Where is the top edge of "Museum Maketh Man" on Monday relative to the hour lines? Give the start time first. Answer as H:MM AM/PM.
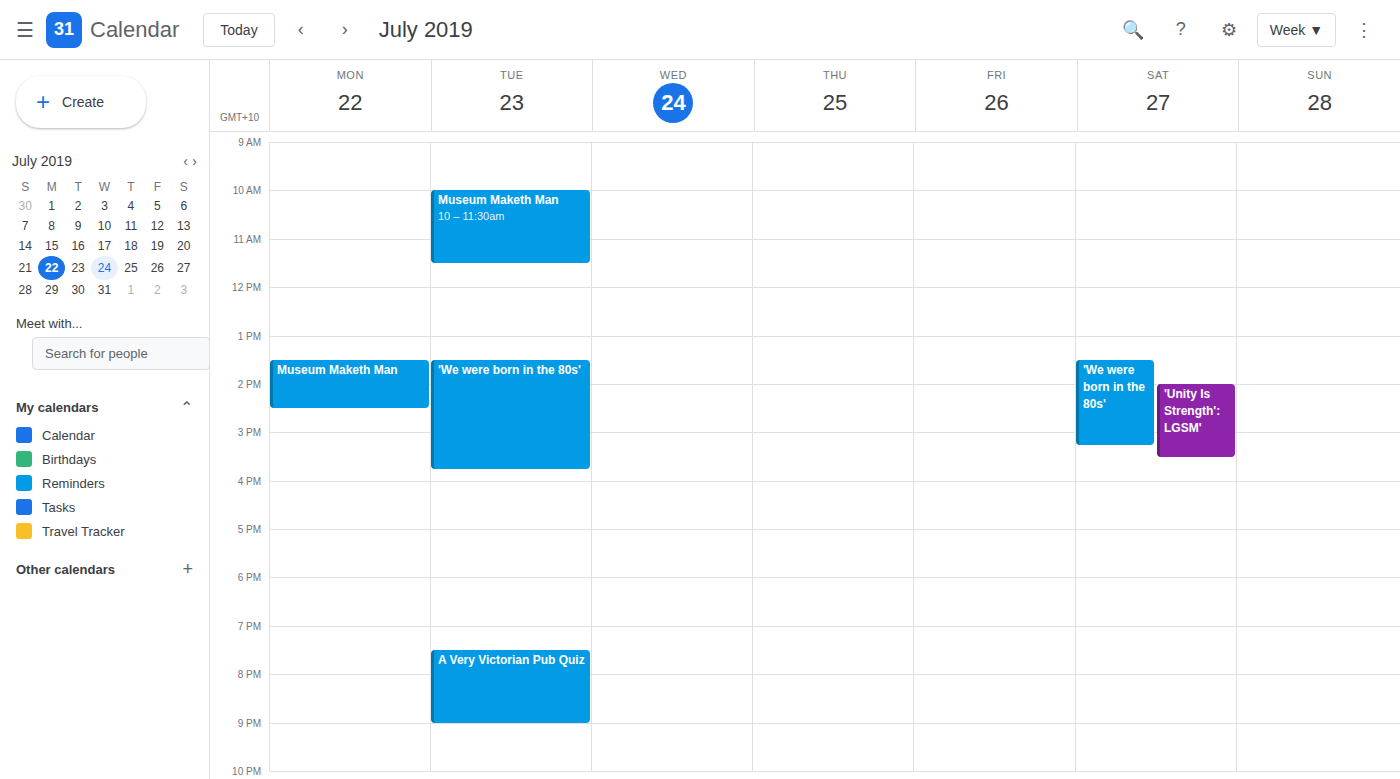
1:30 PM -- halfway between the 1 PM and 2 PM lines.